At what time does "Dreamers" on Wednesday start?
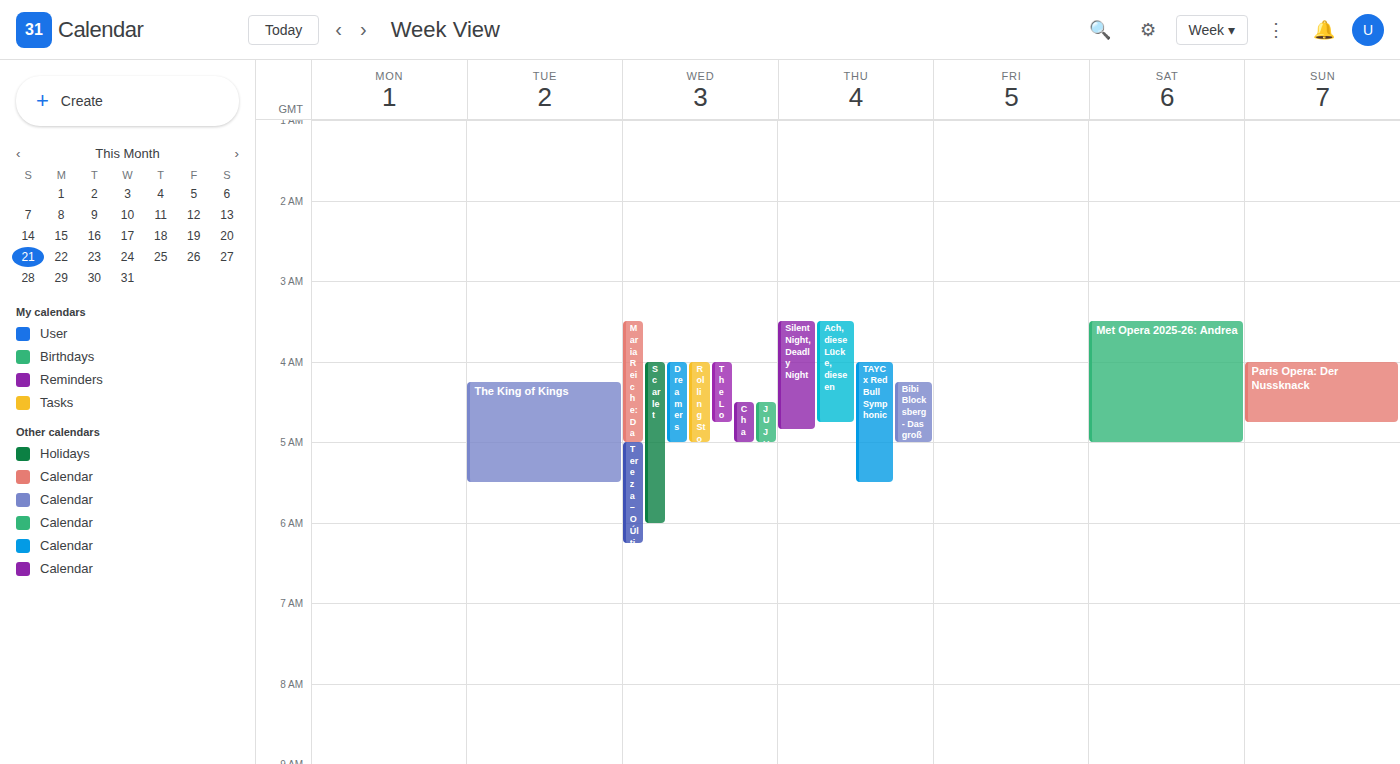
4:00 AM